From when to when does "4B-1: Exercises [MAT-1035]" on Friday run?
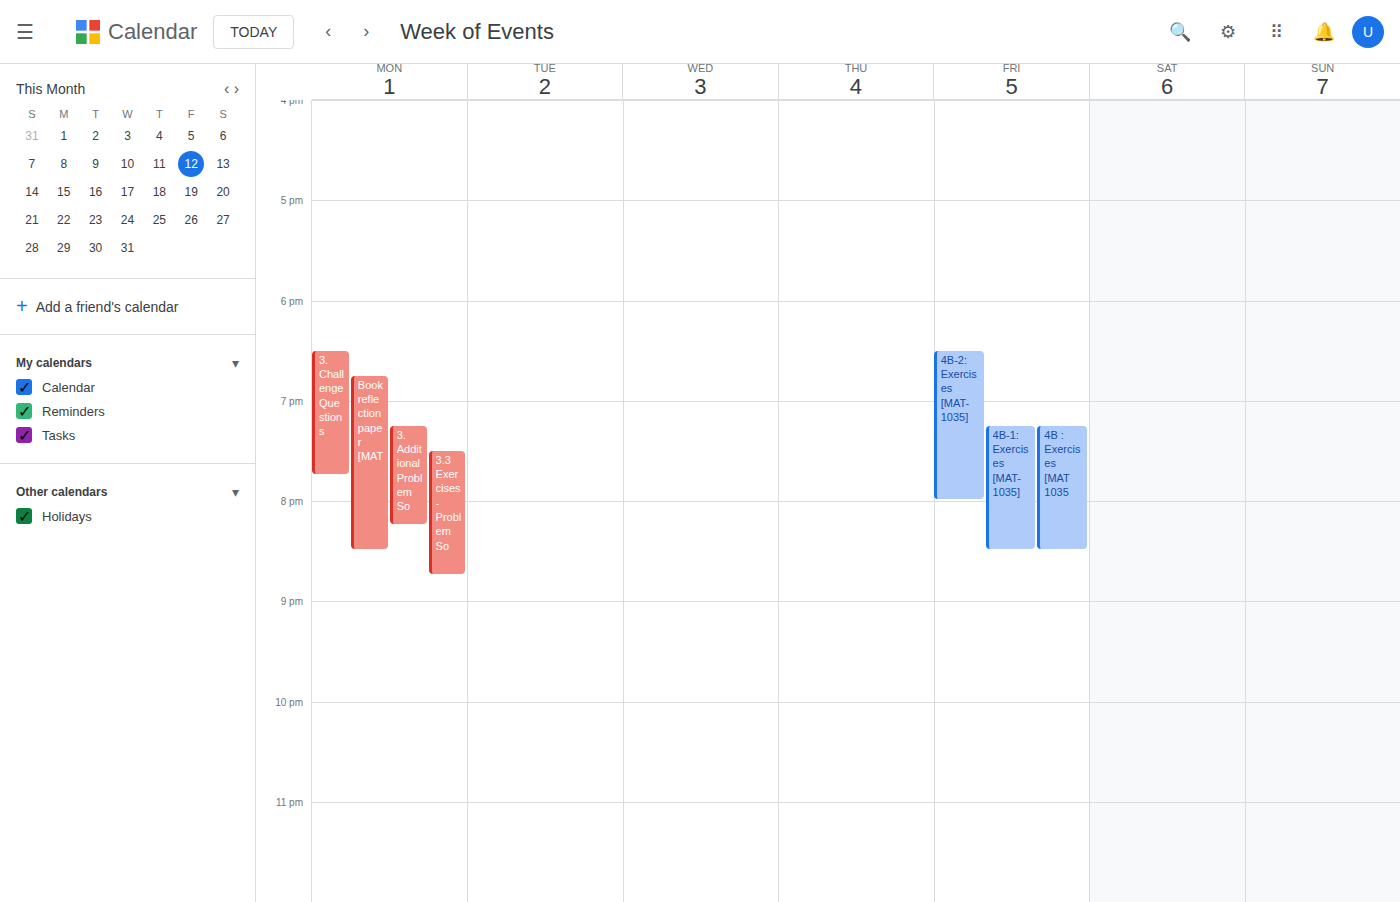
7:15 PM to 8:30 PM